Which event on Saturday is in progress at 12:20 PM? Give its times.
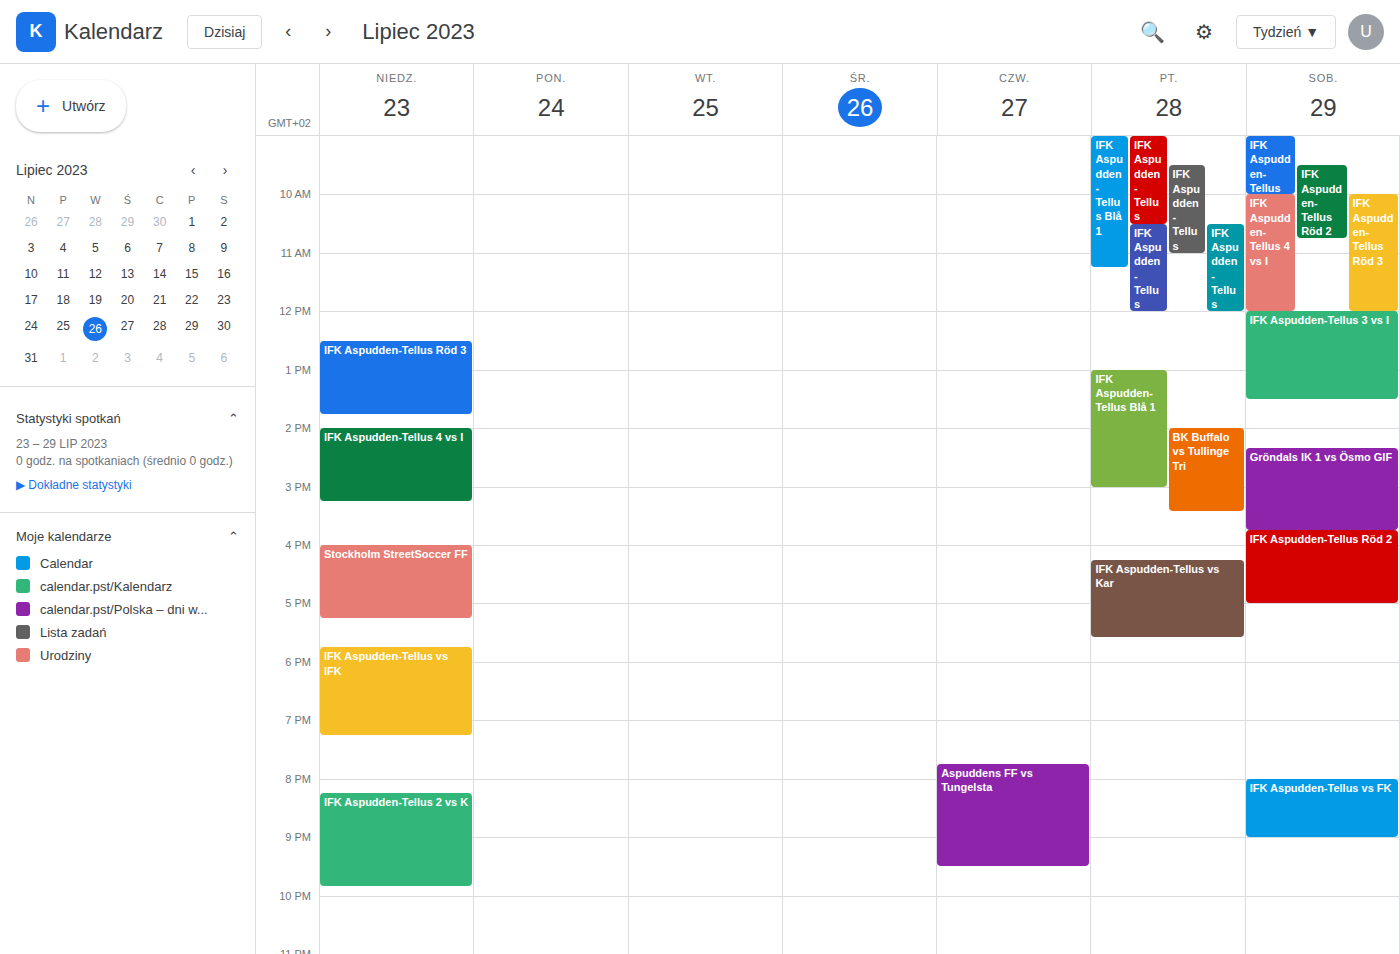
"IFK Aspudden-Tellus 3 vs I", 12:00 PM to 1:30 PM